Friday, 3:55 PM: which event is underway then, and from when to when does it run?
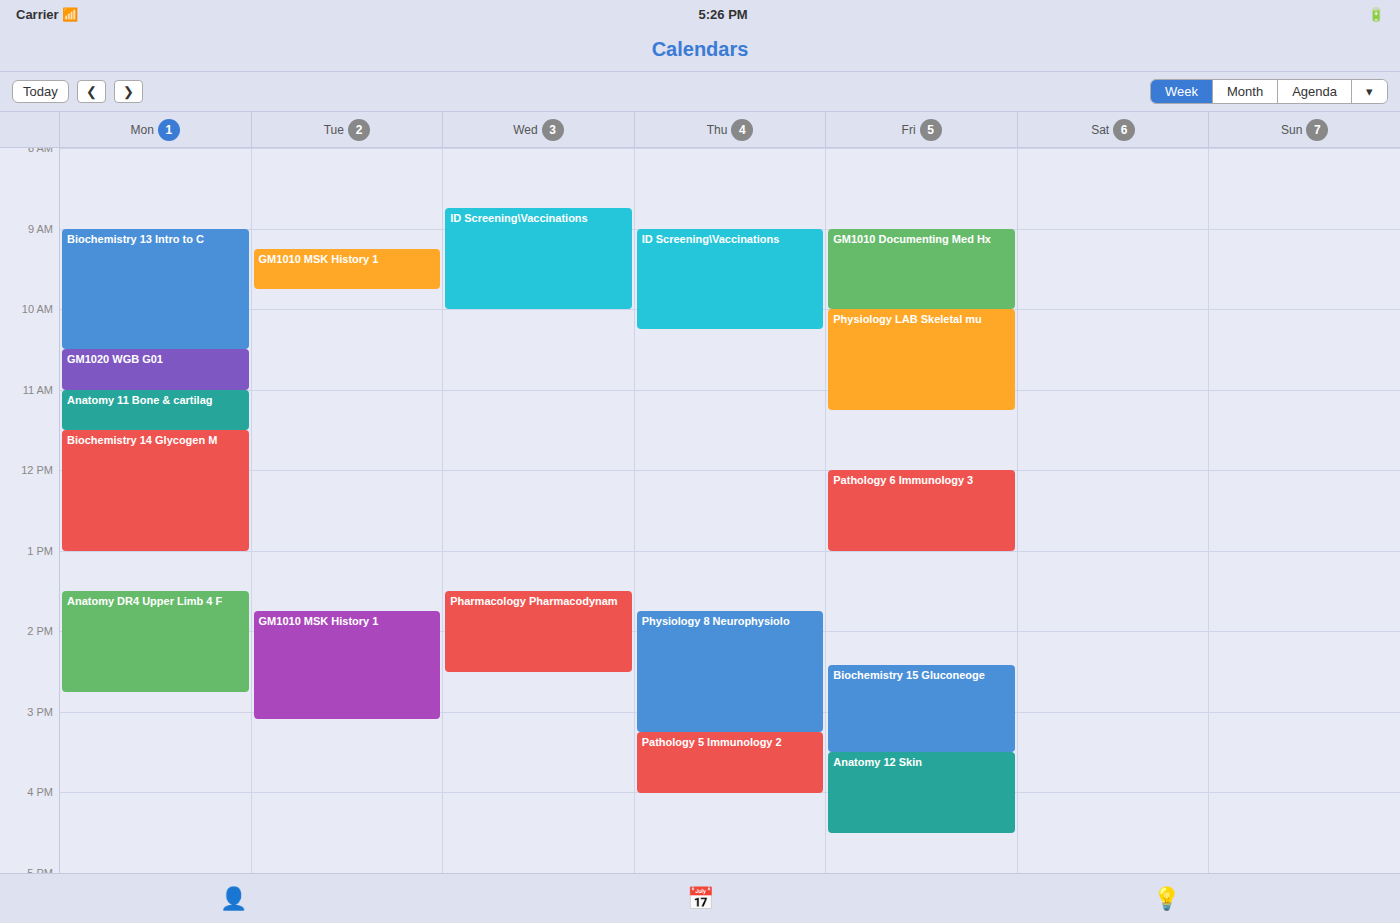
"Anatomy 12 Skin", 3:30 PM to 4:30 PM